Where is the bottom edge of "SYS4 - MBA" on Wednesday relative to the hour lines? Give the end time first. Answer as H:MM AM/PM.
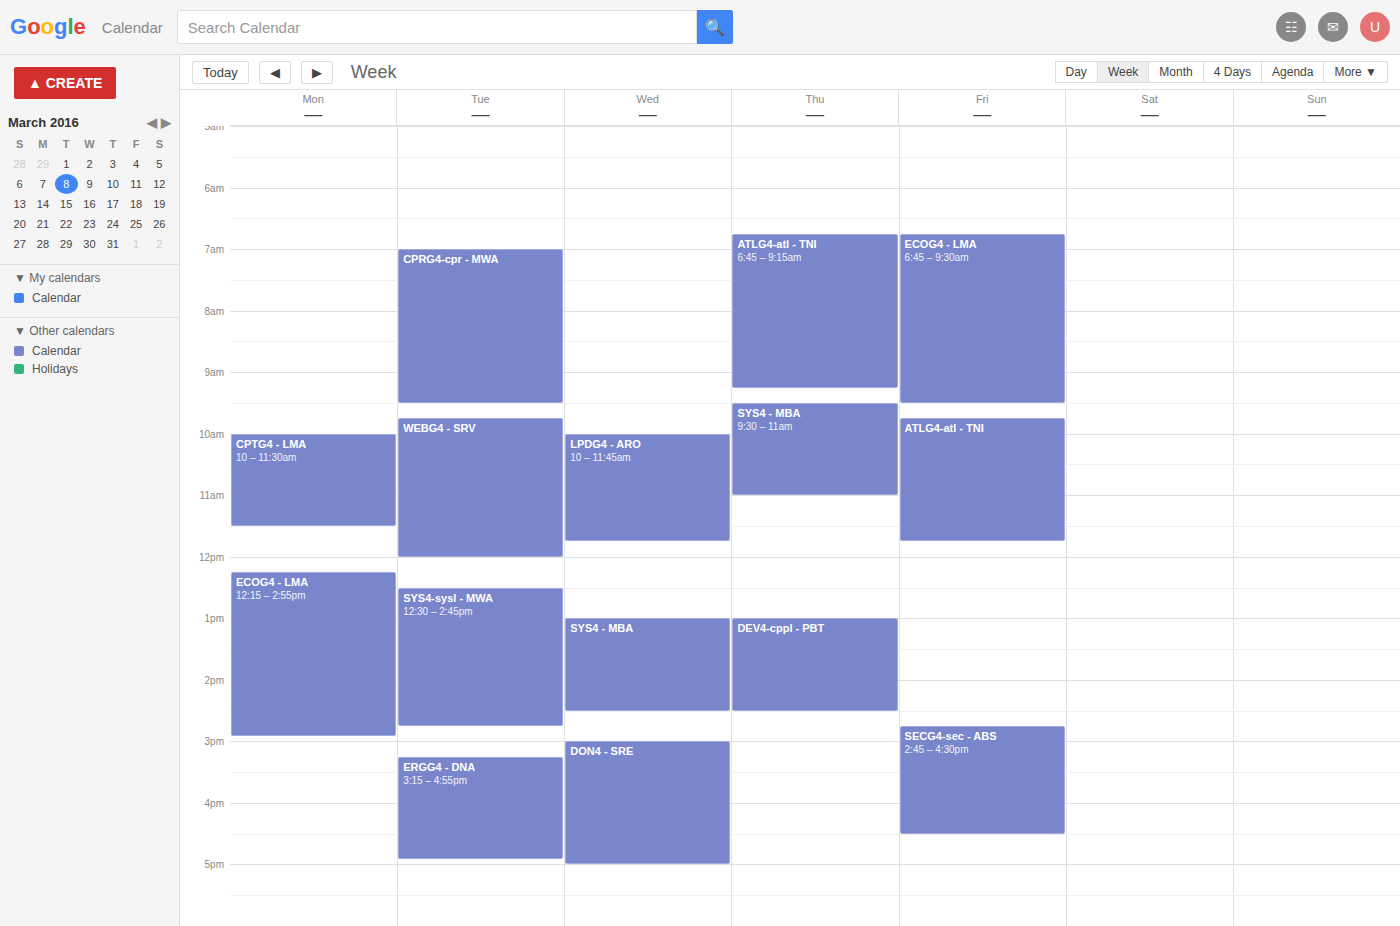
2:30 PM -- halfway between the 2 PM and 3 PM lines.